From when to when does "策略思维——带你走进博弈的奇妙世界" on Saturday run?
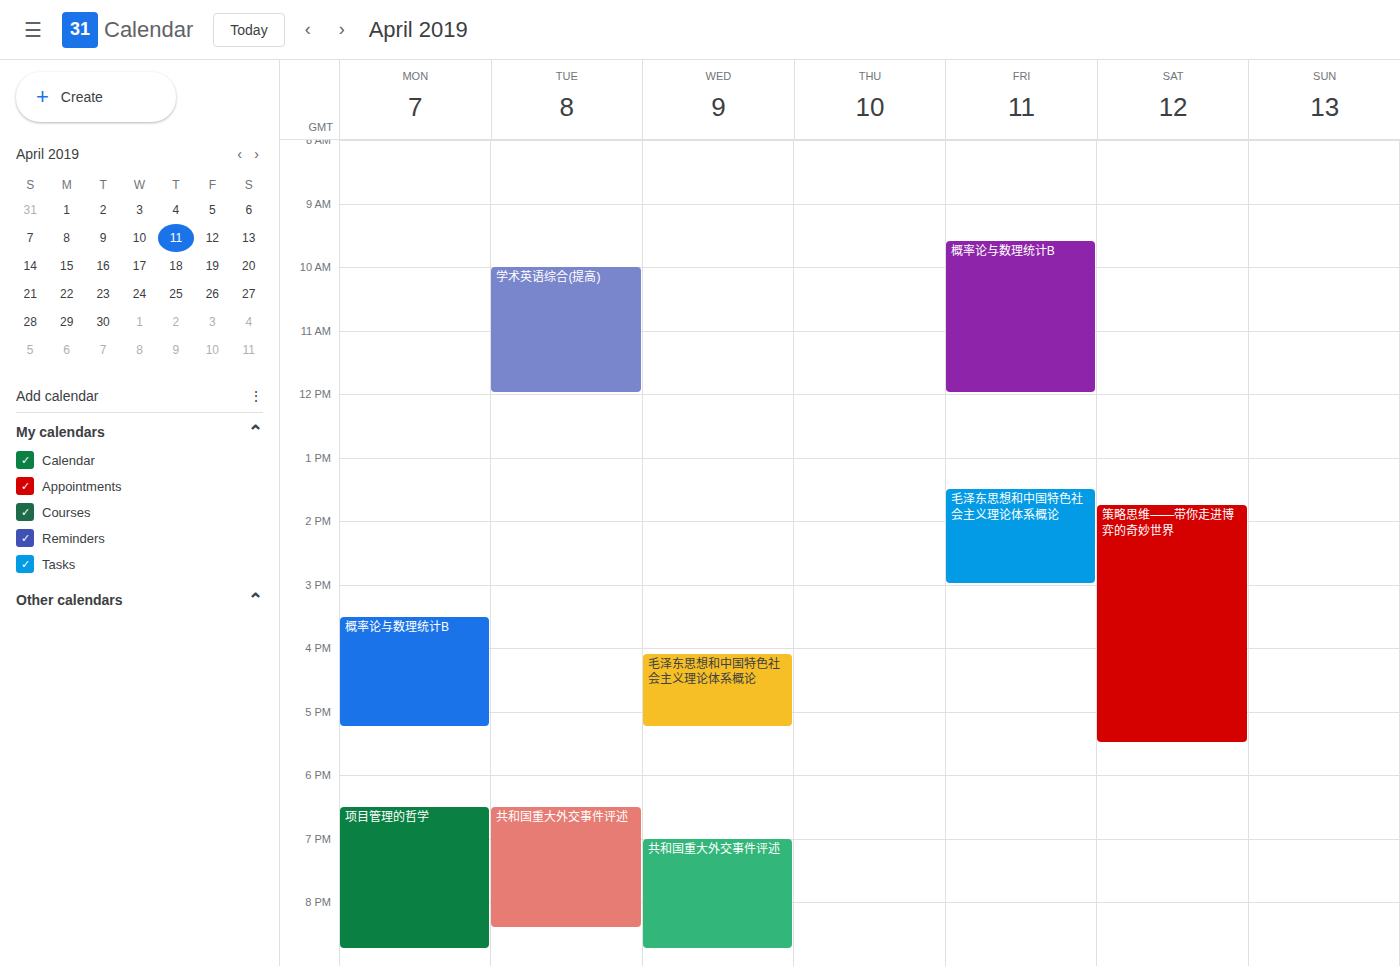
1:45 PM to 5:30 PM